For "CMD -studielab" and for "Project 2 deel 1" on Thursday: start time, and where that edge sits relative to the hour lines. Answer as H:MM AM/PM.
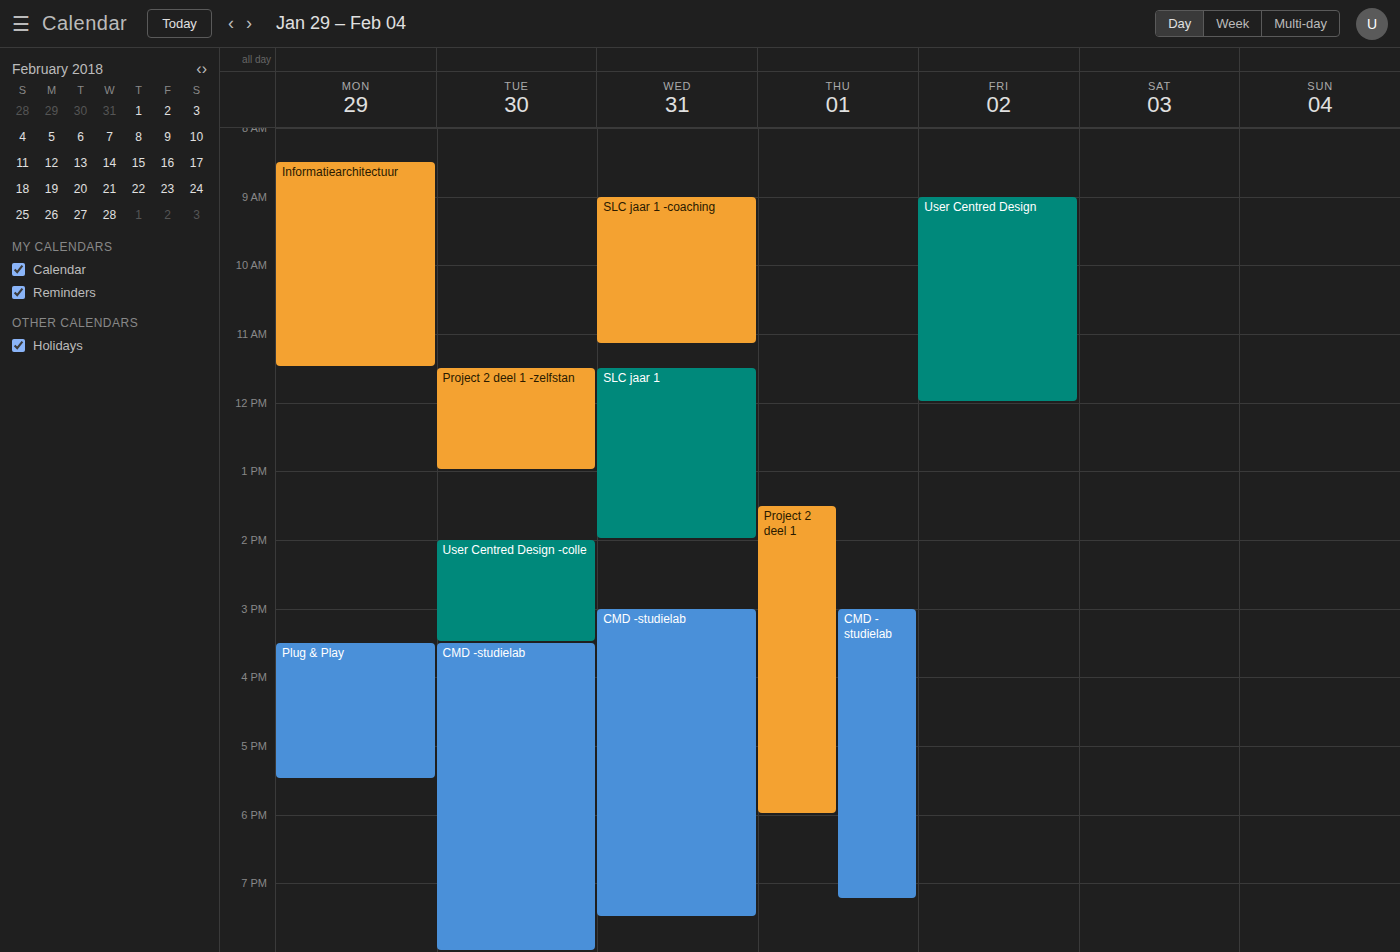
"CMD -studielab": 3:00 PM, exactly on the 3 PM line. "Project 2 deel 1": 1:30 PM, halfway between the 1 PM and 2 PM lines.